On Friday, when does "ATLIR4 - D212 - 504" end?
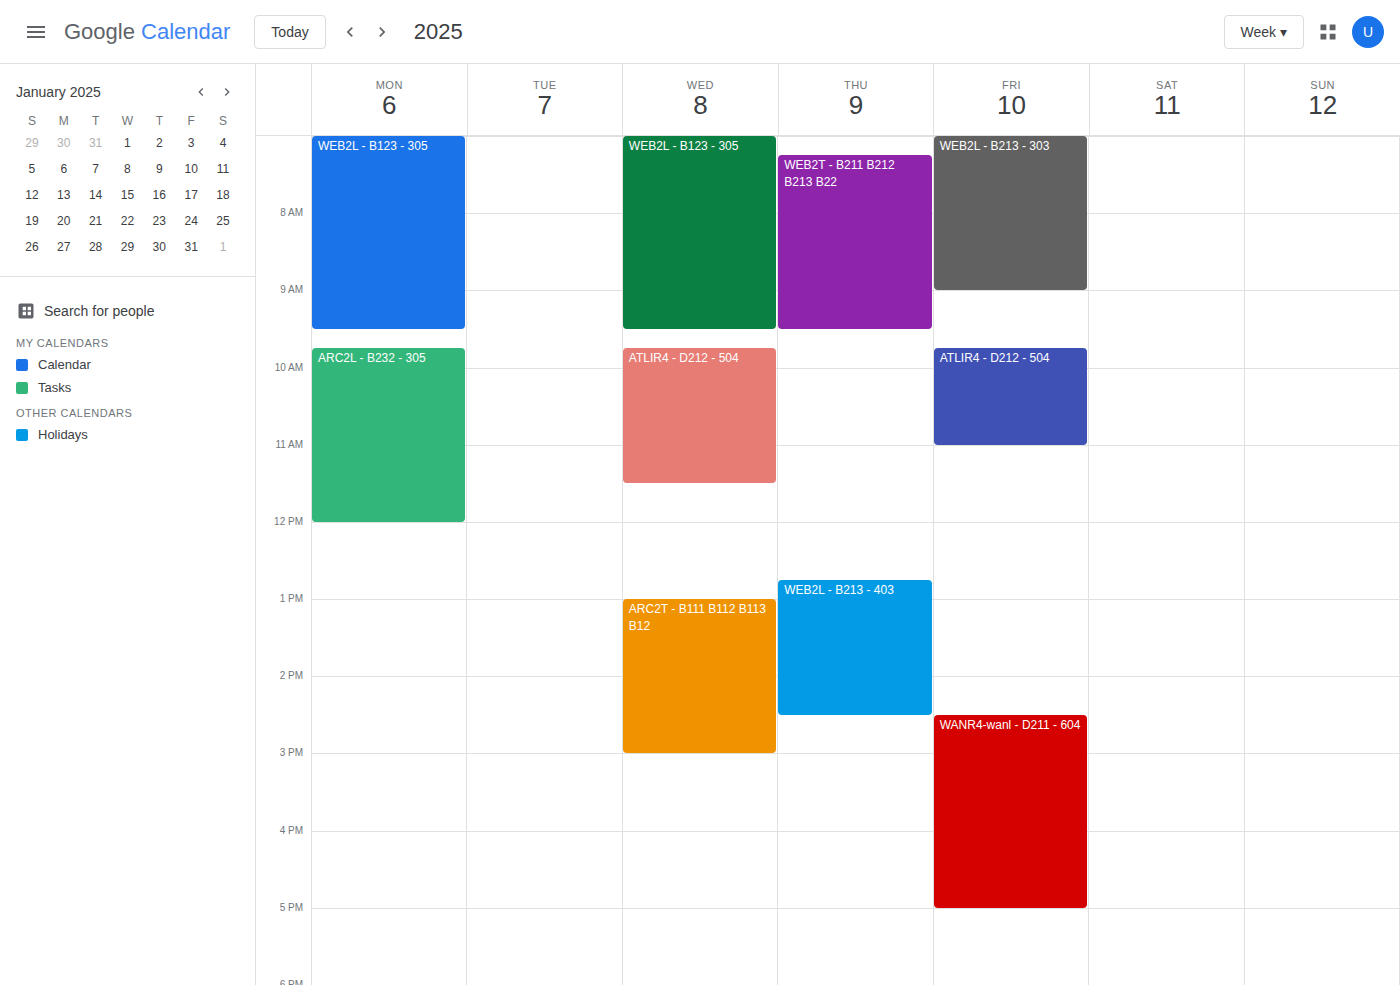
11:00